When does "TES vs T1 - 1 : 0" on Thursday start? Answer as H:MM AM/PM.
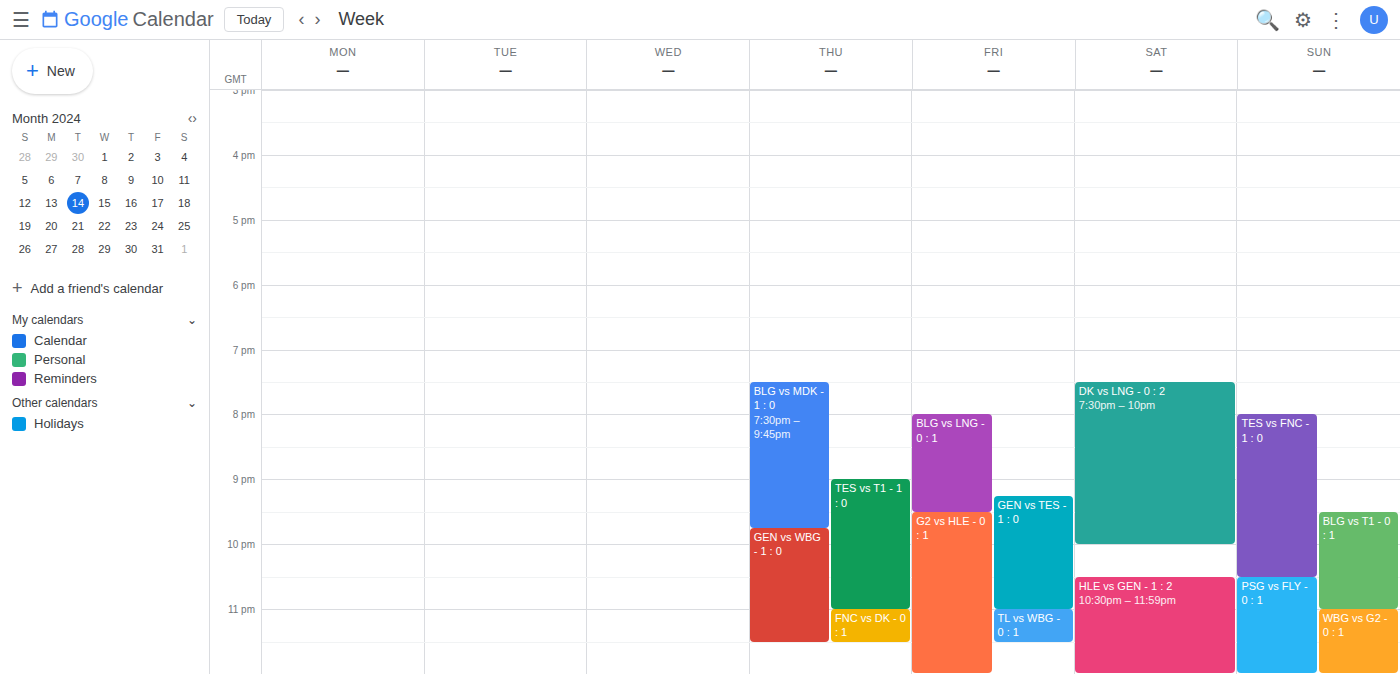
9:00 PM